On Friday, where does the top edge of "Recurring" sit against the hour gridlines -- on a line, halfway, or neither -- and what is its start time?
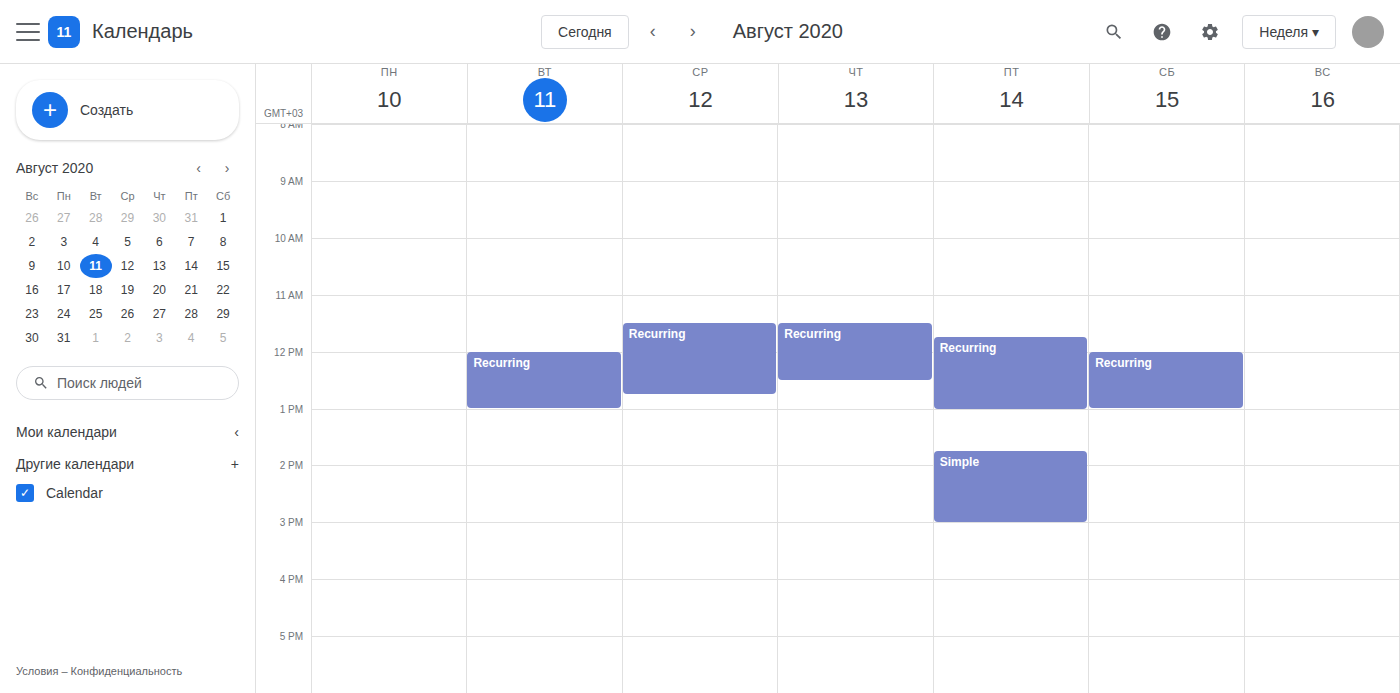
11:45 AM -- neither: three quarters of the way from the 11 AM line to the 12 PM line.